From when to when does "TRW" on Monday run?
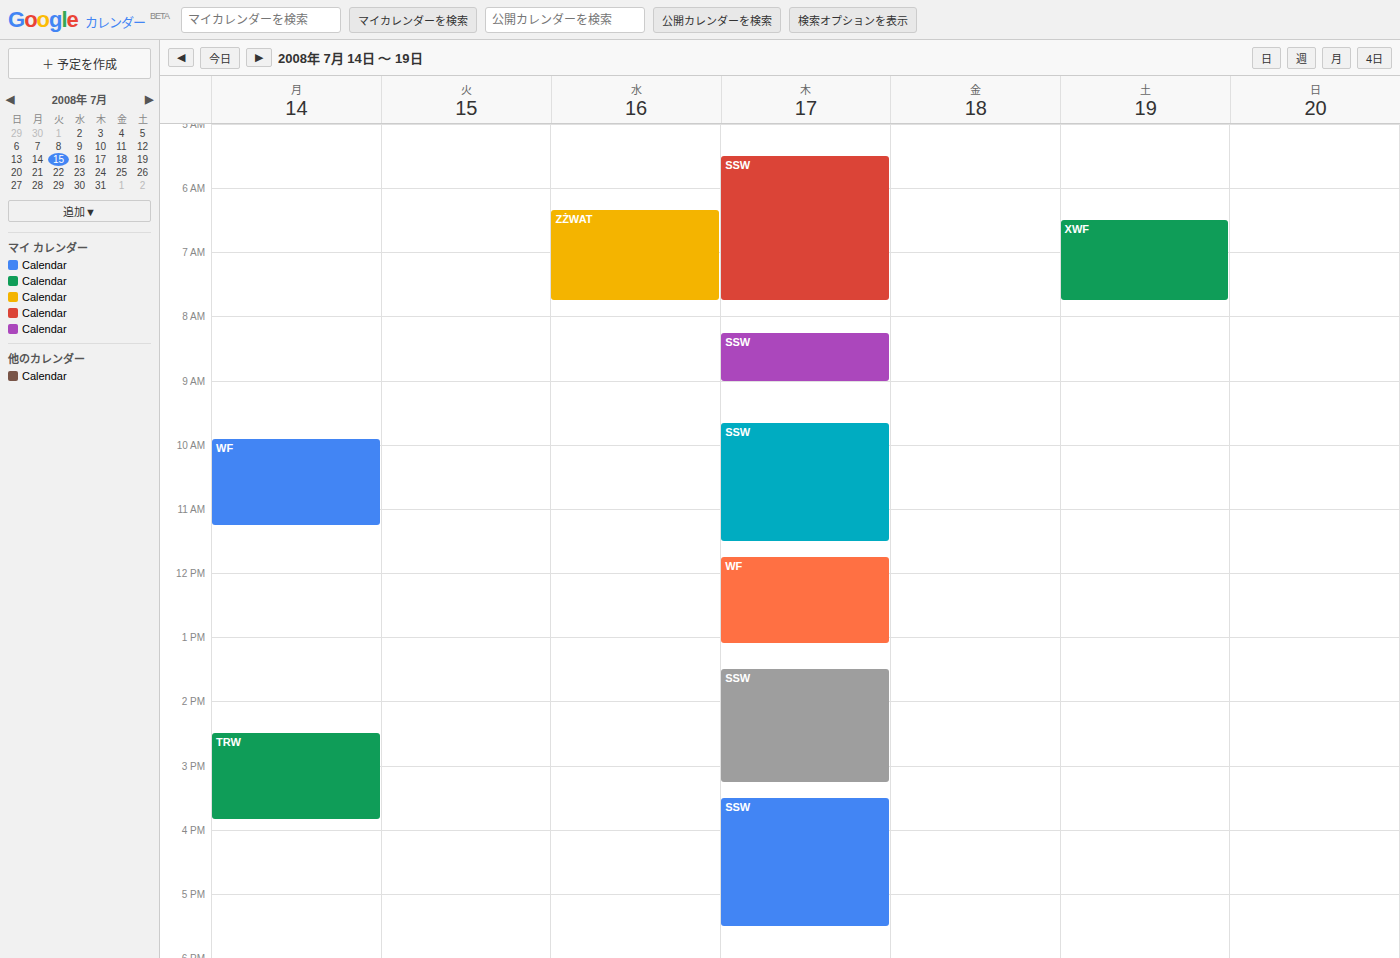
2:30 PM to 3:50 PM